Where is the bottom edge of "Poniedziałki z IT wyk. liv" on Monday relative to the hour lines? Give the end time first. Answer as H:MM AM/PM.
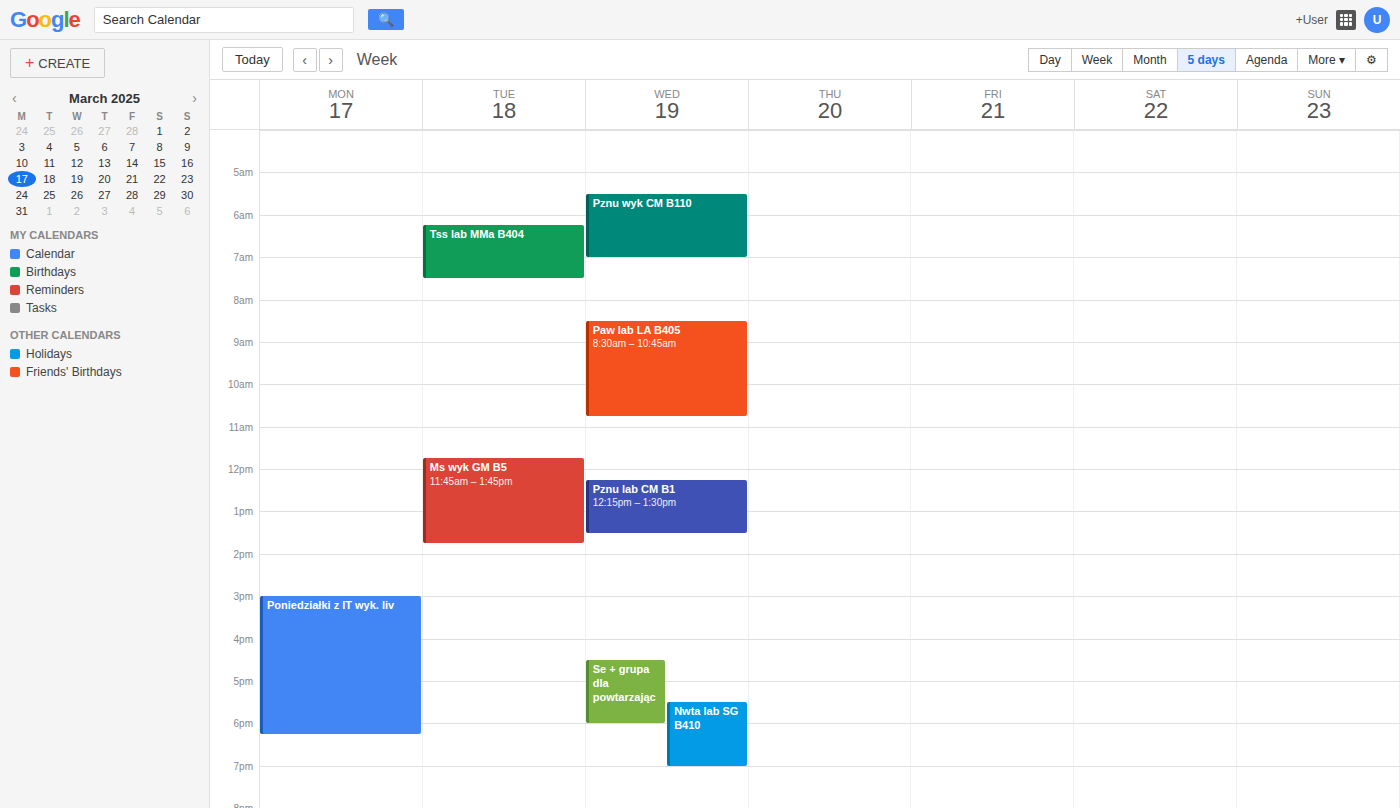
6:15 PM -- neither: a quarter of the way from the 6 PM line to the 7 PM line.